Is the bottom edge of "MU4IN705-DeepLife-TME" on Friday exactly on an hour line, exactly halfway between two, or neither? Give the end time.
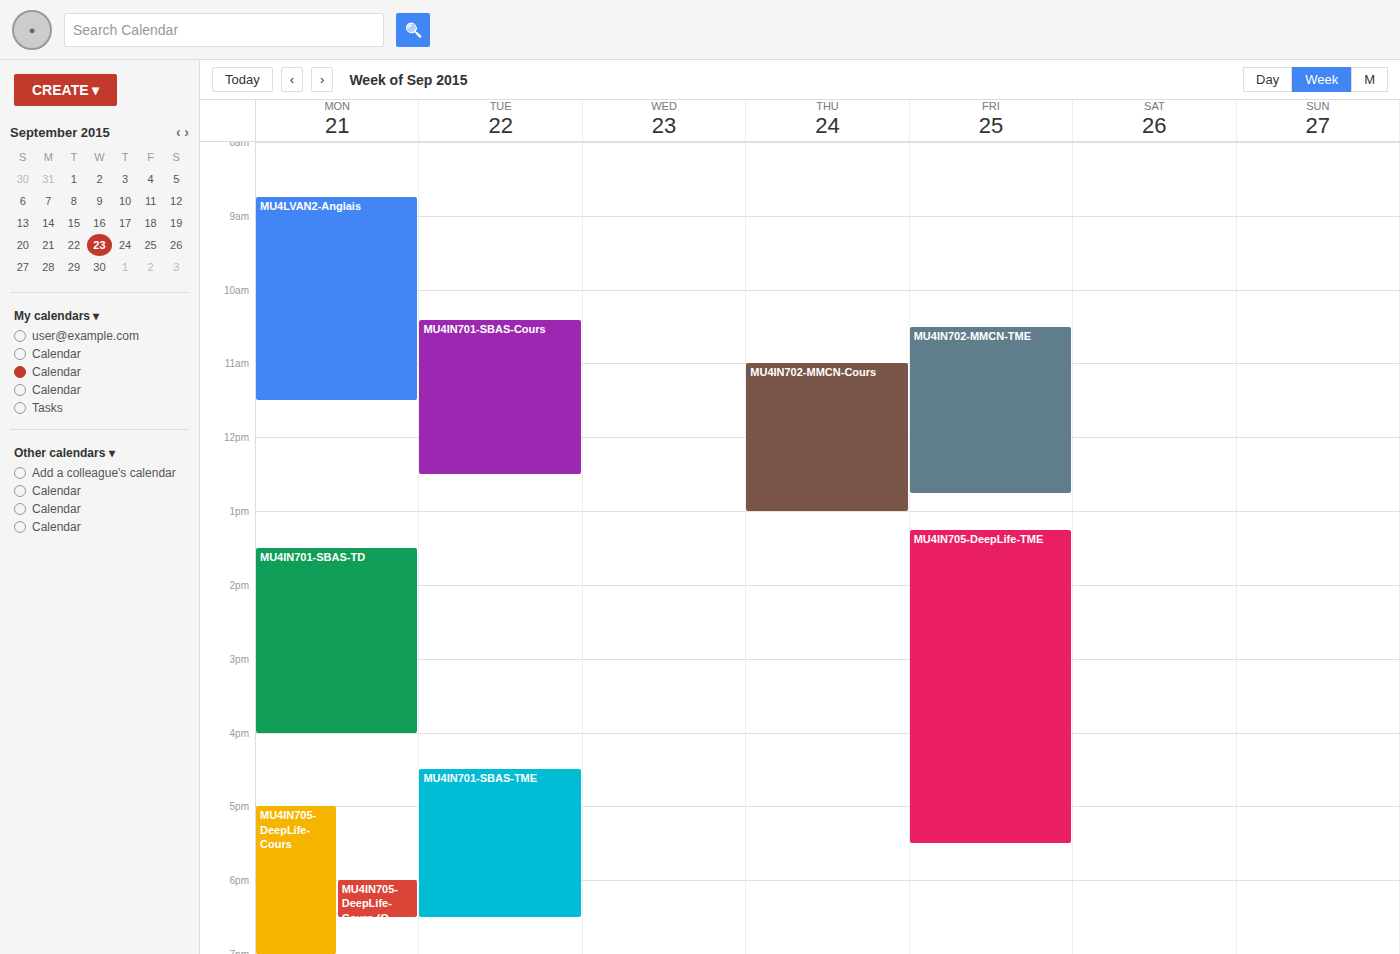
5:30 PM -- halfway between the 5 PM and 6 PM lines.